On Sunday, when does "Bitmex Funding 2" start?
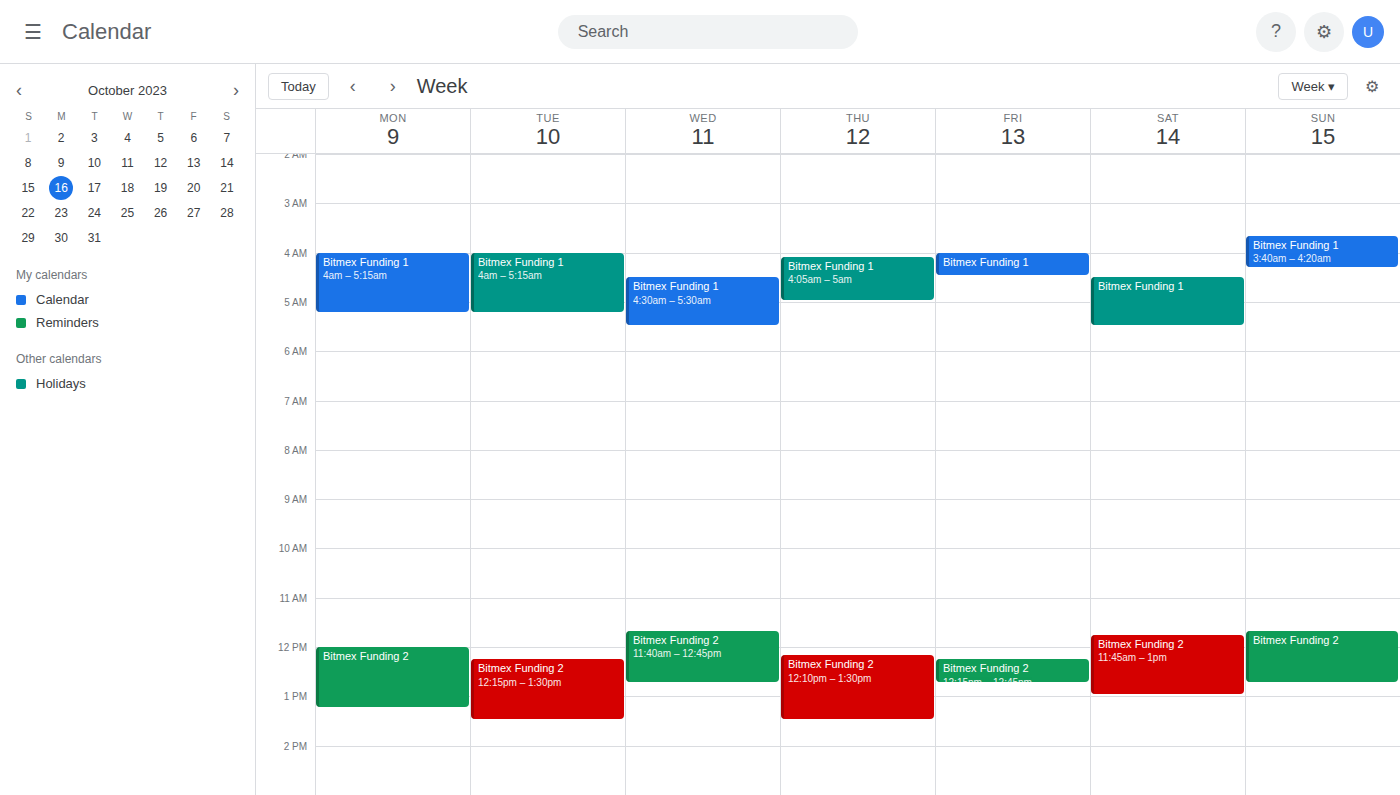
11:40